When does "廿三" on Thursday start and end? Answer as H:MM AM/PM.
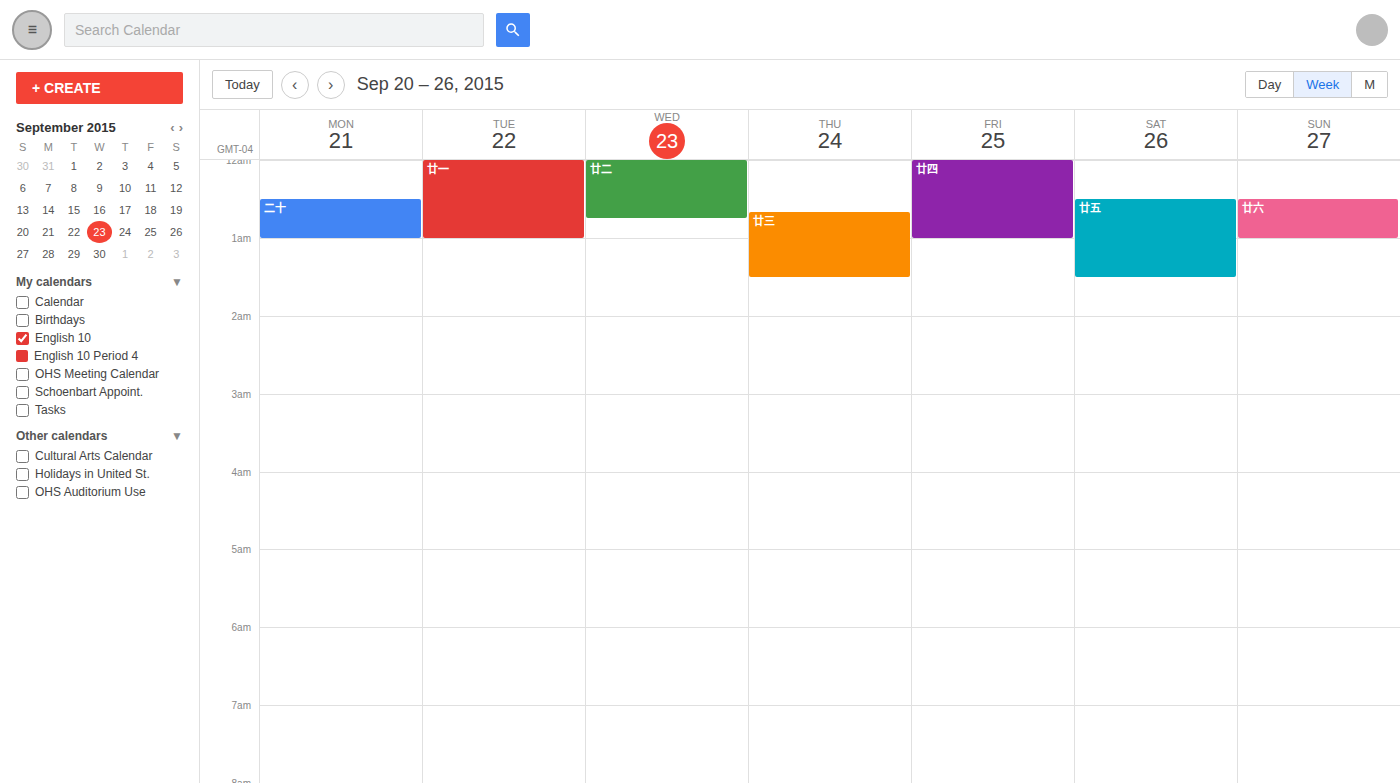
12:40 AM to 1:30 AM